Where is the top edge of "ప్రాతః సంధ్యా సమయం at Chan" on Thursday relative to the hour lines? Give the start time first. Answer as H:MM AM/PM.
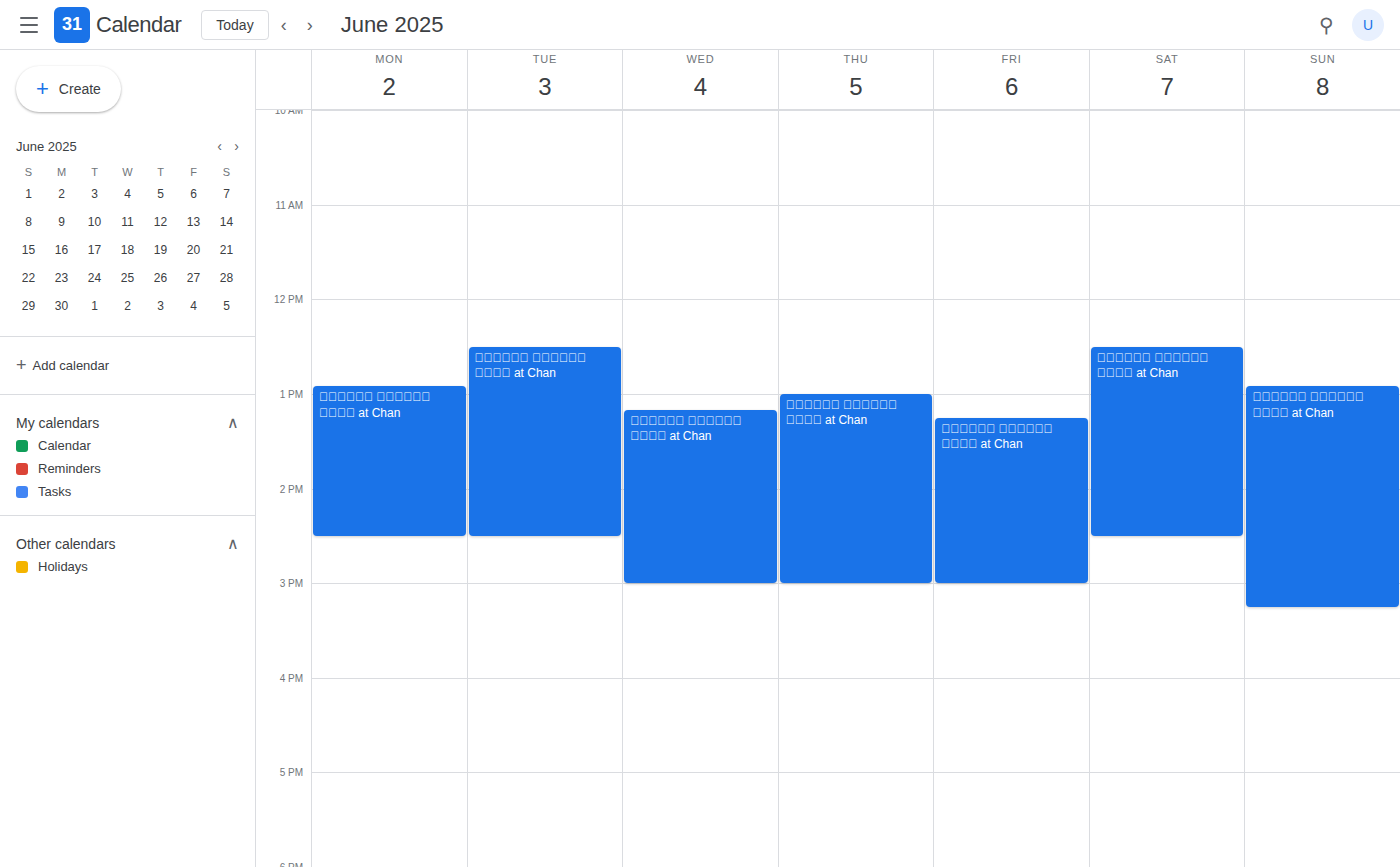
1:00 PM -- exactly on the 1 PM line.